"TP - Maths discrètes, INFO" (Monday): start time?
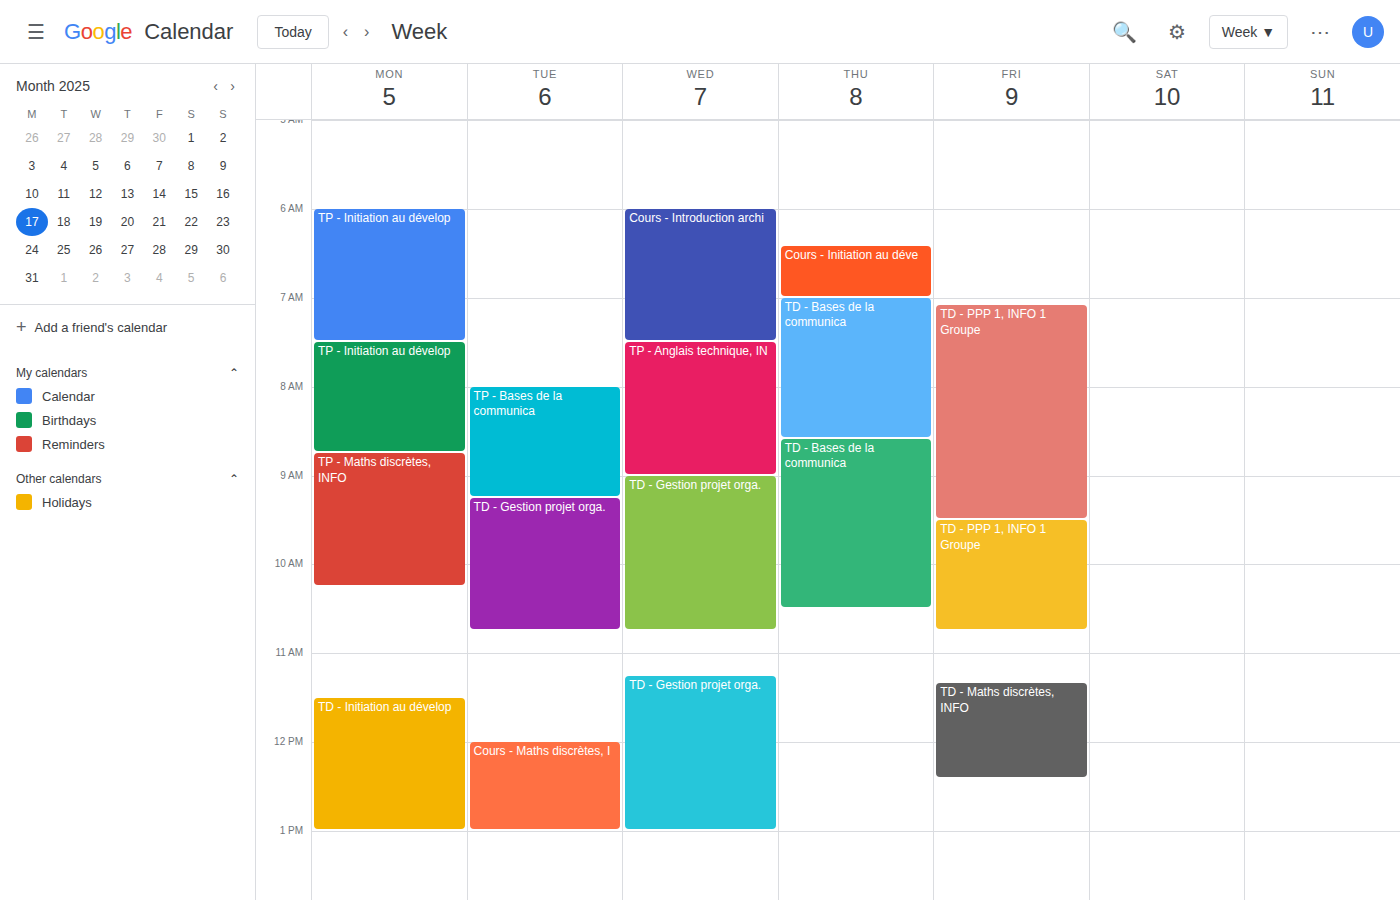
8:45 AM